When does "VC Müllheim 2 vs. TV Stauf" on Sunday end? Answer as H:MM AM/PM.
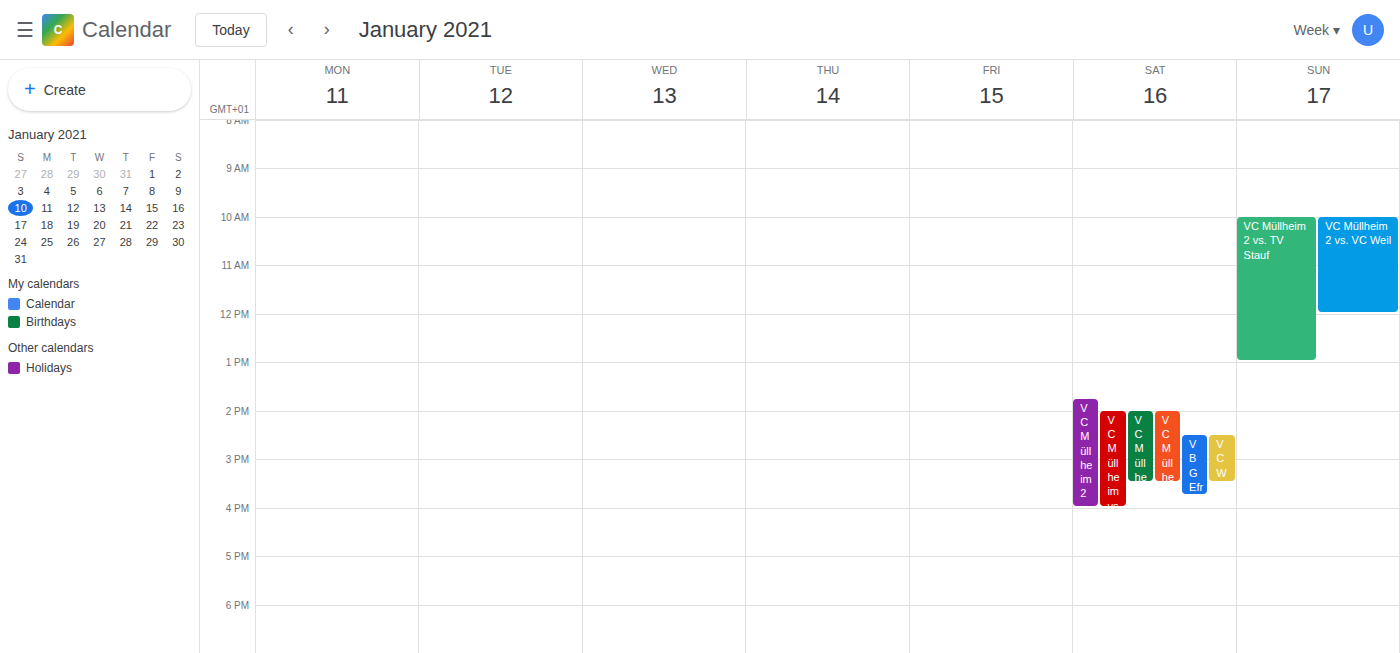
1:00 PM